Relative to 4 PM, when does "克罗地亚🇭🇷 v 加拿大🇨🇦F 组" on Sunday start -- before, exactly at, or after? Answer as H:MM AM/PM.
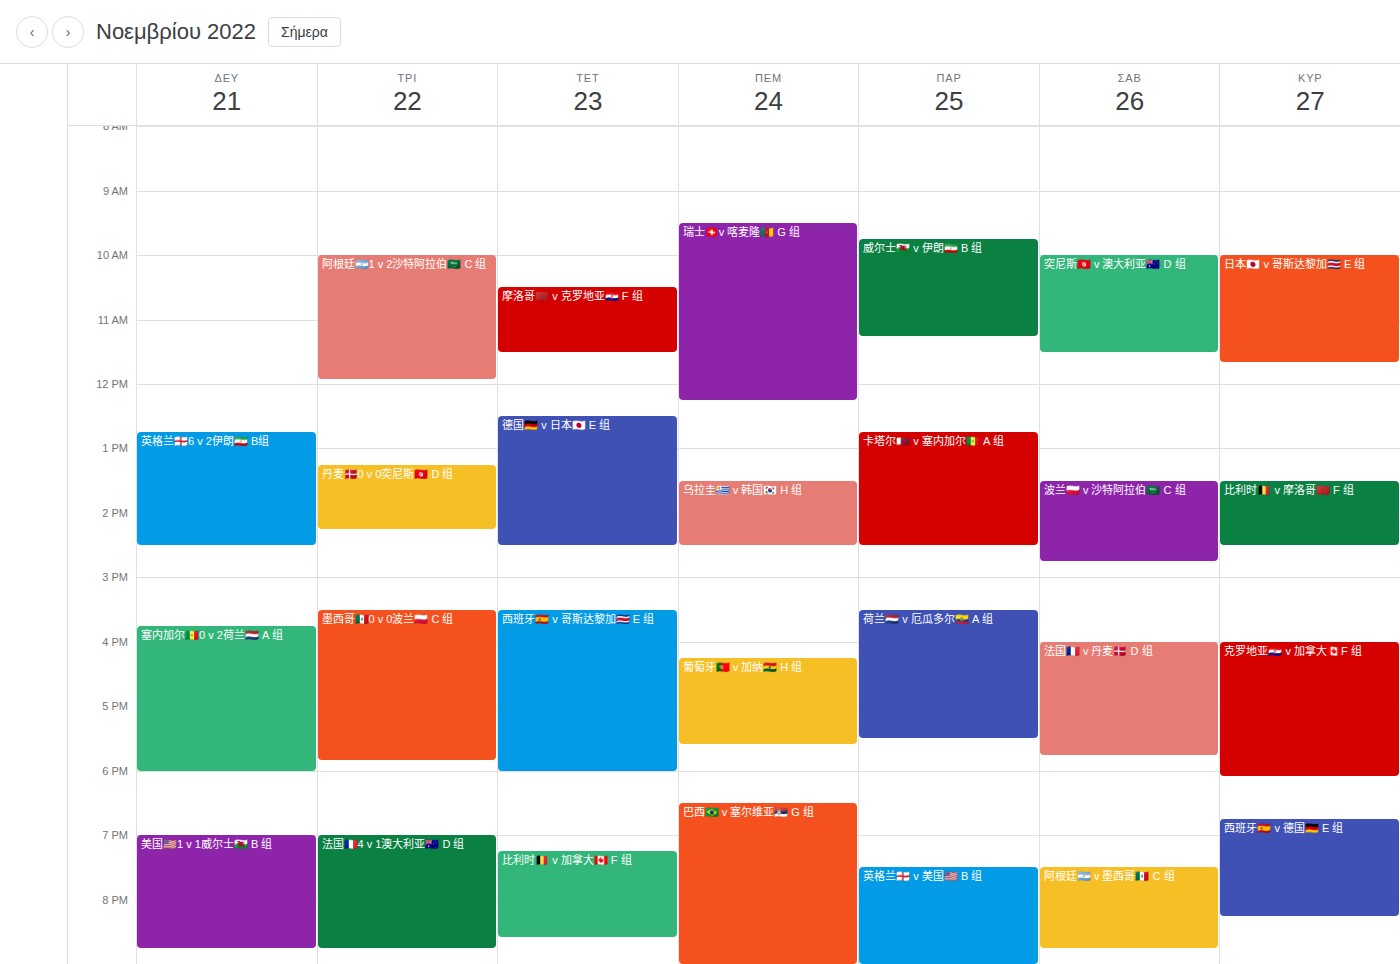
4:00 PM -- exactly at 4 PM, on the 4 PM line.